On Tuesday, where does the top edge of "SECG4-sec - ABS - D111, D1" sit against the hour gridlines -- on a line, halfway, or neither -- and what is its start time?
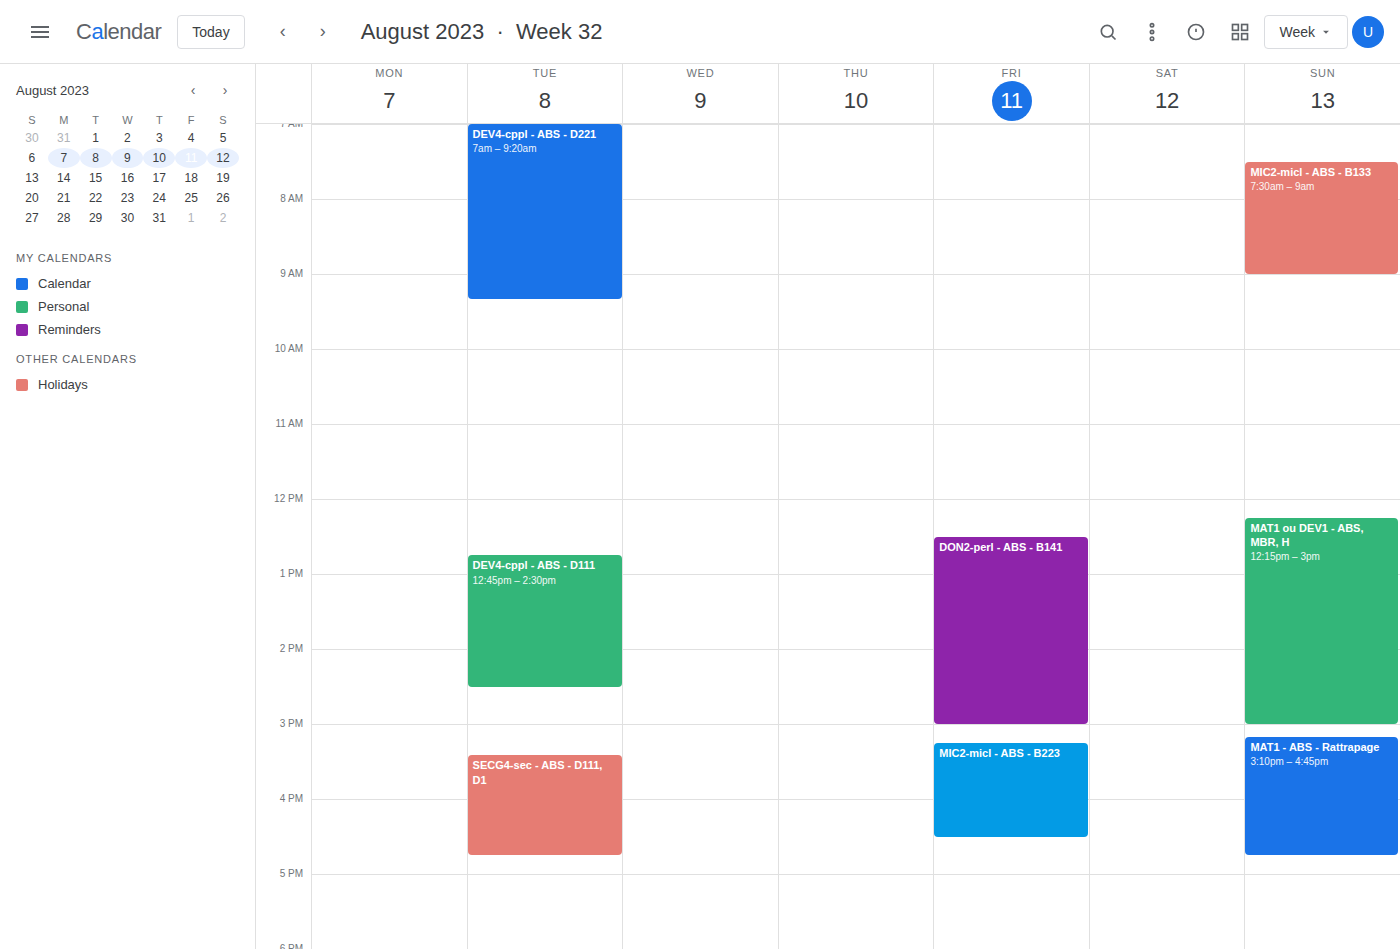
3:25 PM -- neither: 25 minutes below the 3 PM line and 35 minutes above the 4 PM line.